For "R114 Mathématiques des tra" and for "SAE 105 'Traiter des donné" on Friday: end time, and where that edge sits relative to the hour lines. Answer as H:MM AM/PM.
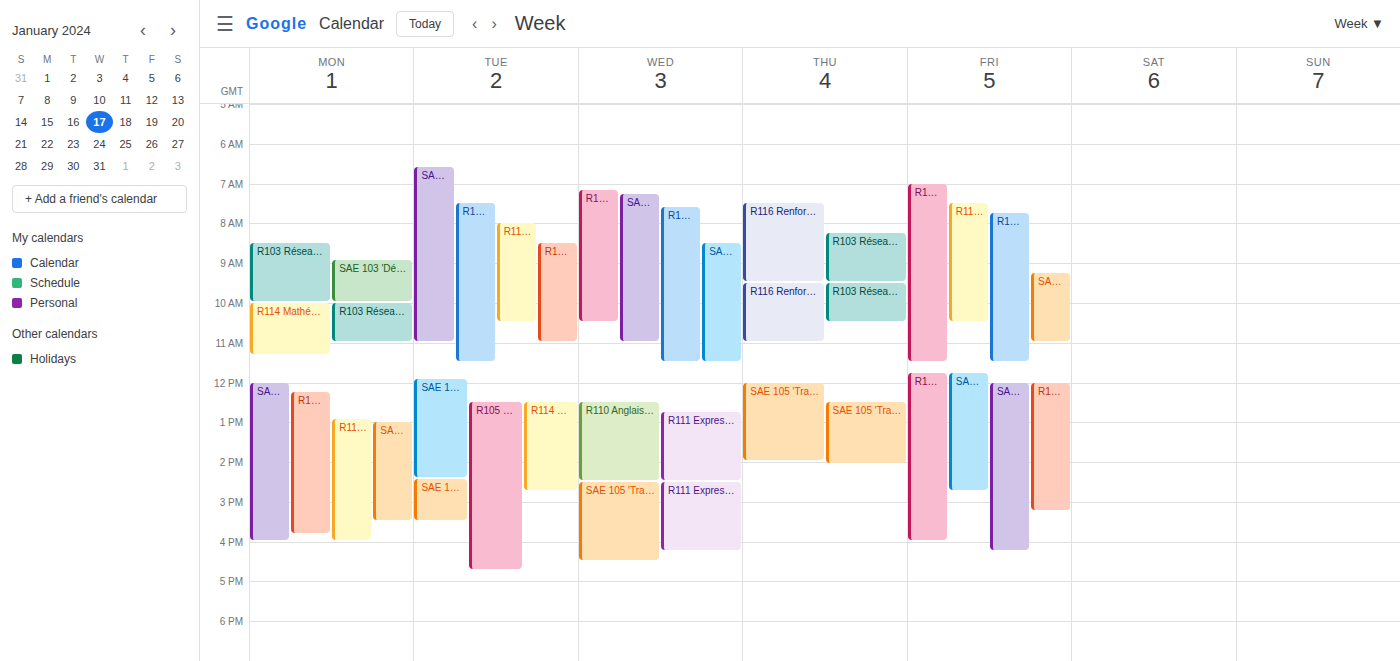
"R114 Mathématiques des tra": 10:30 AM, halfway between the 10 AM and 11 AM lines. "SAE 105 'Traiter des donné": 11:00 AM, exactly on the 11 AM line.